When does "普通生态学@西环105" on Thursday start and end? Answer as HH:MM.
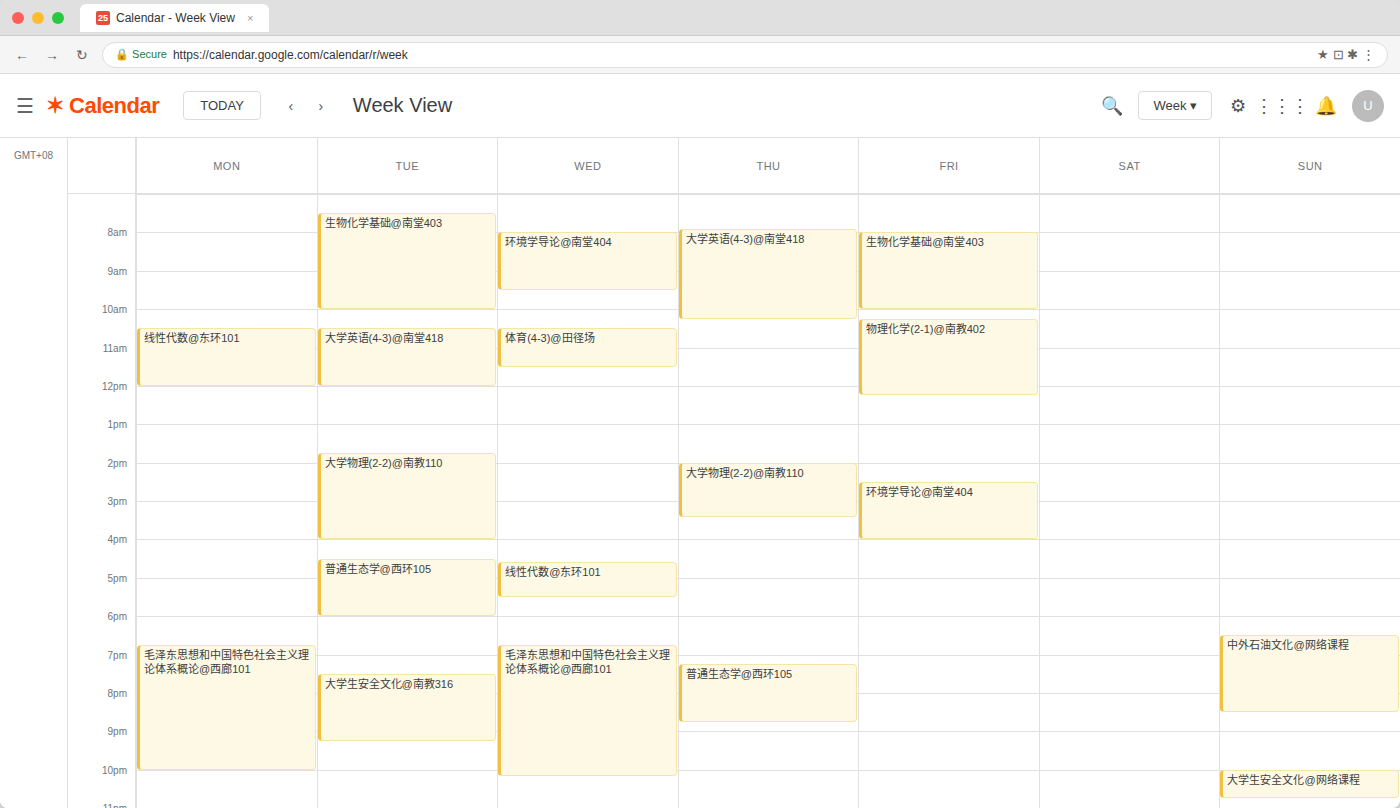
19:15 to 20:45